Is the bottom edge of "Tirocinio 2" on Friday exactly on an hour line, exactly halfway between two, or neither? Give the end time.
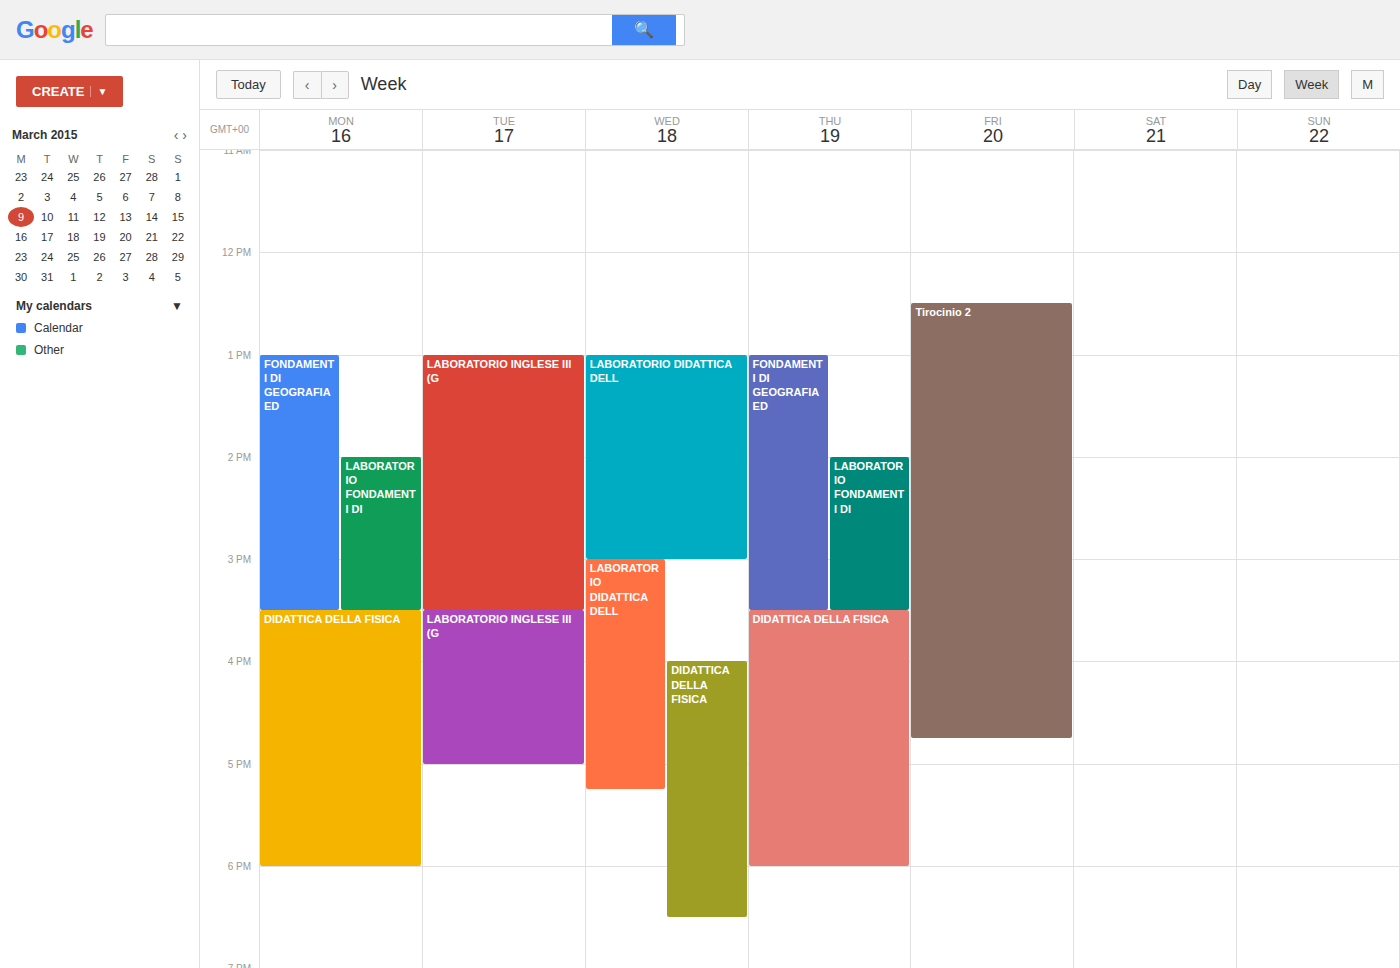
16:45 -- neither: three quarters of the way from the 16:00 line to the 17:00 line.